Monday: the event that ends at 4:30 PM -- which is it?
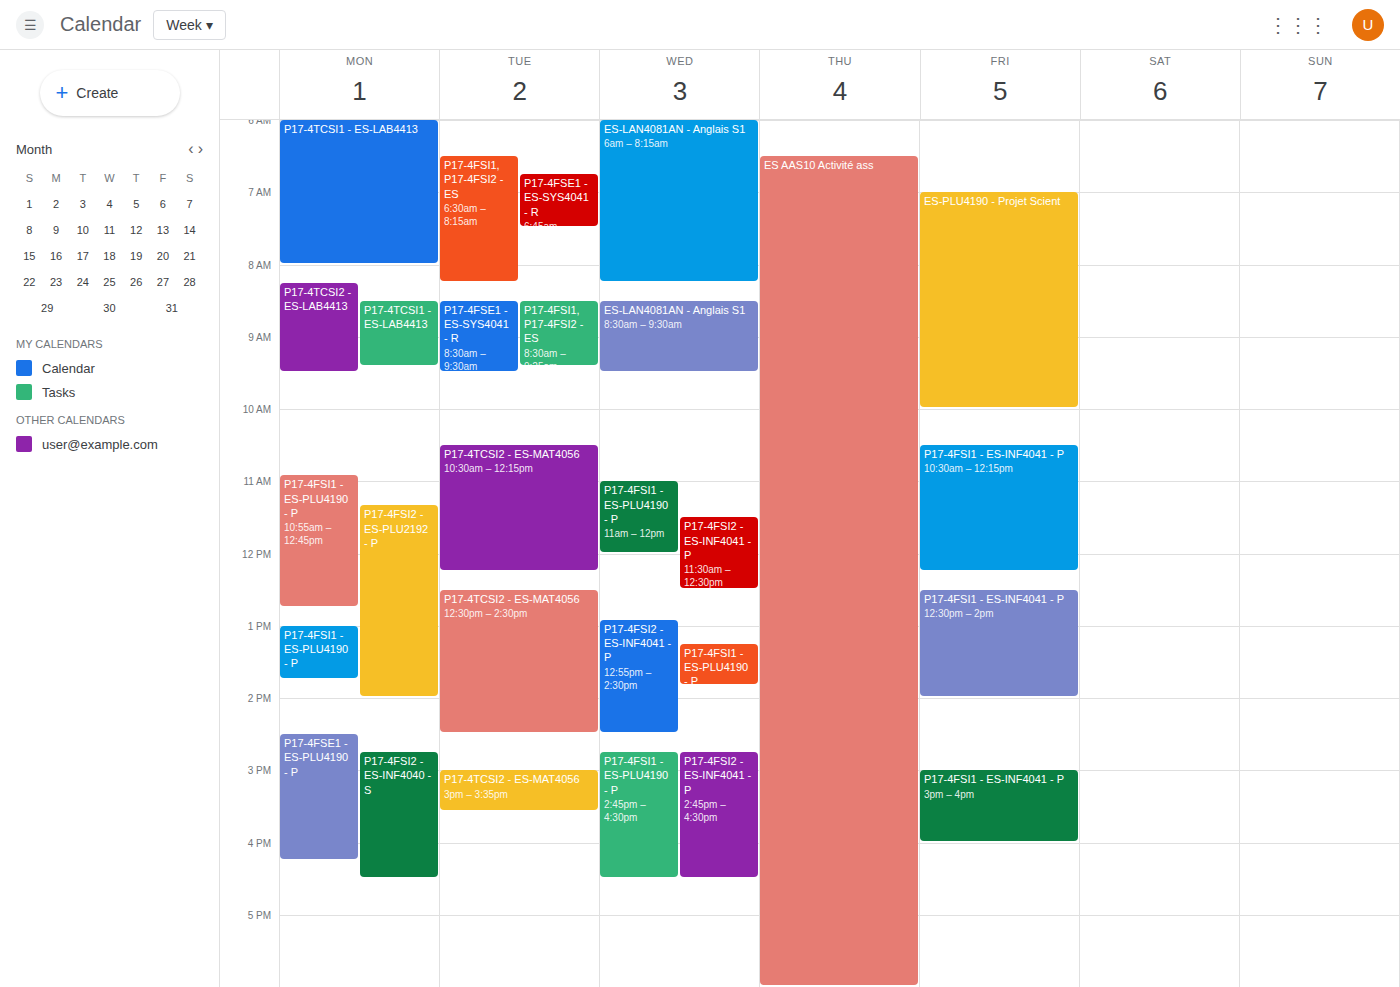
"P17-4FSI2 - ES-INF4040 - S"